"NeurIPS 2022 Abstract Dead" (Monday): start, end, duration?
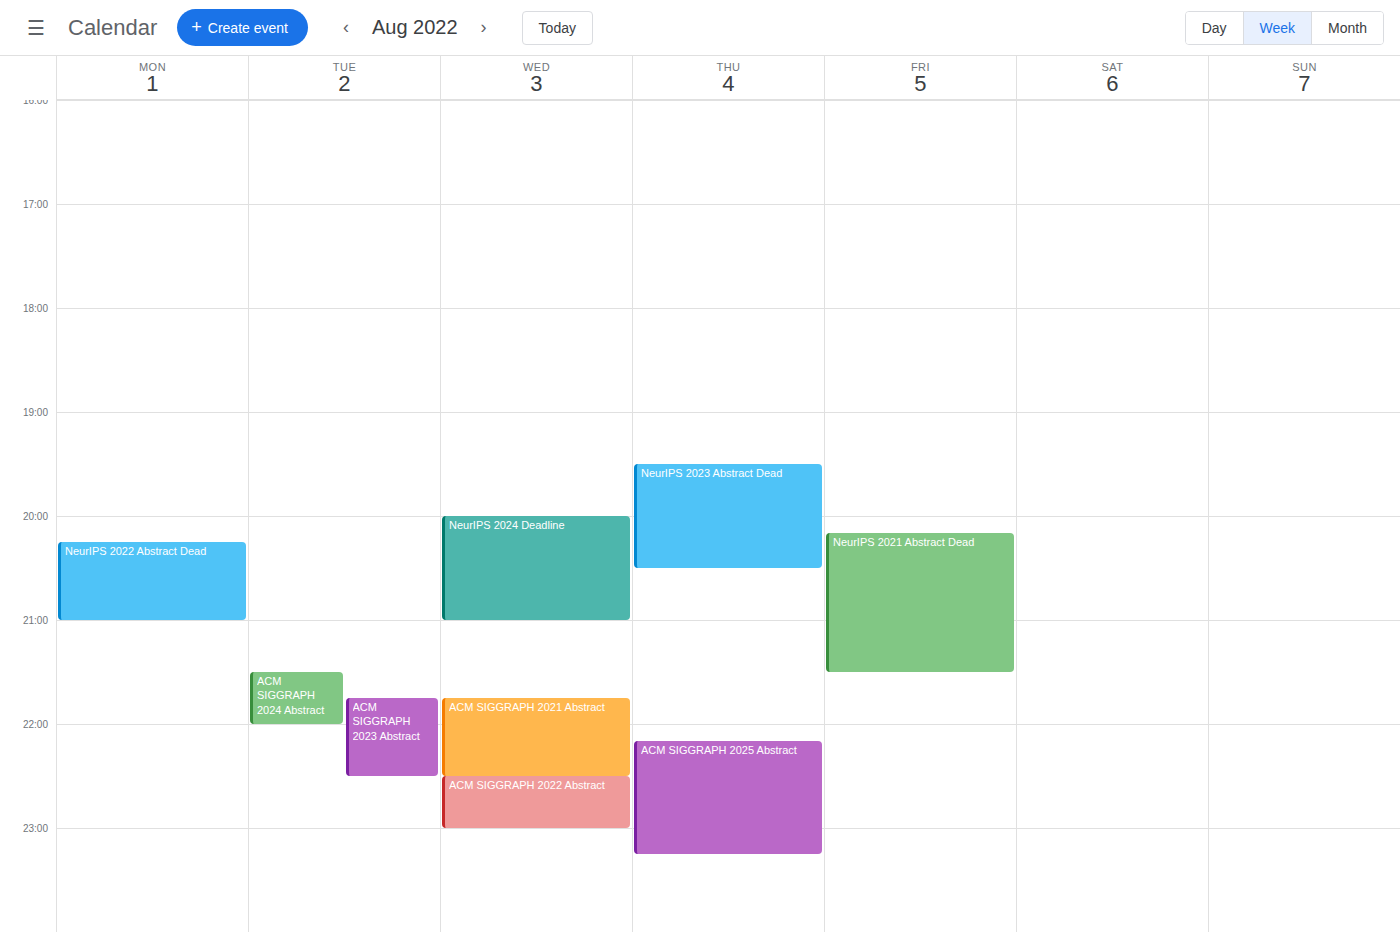
8:15 PM to 9:00 PM, 45 minutes